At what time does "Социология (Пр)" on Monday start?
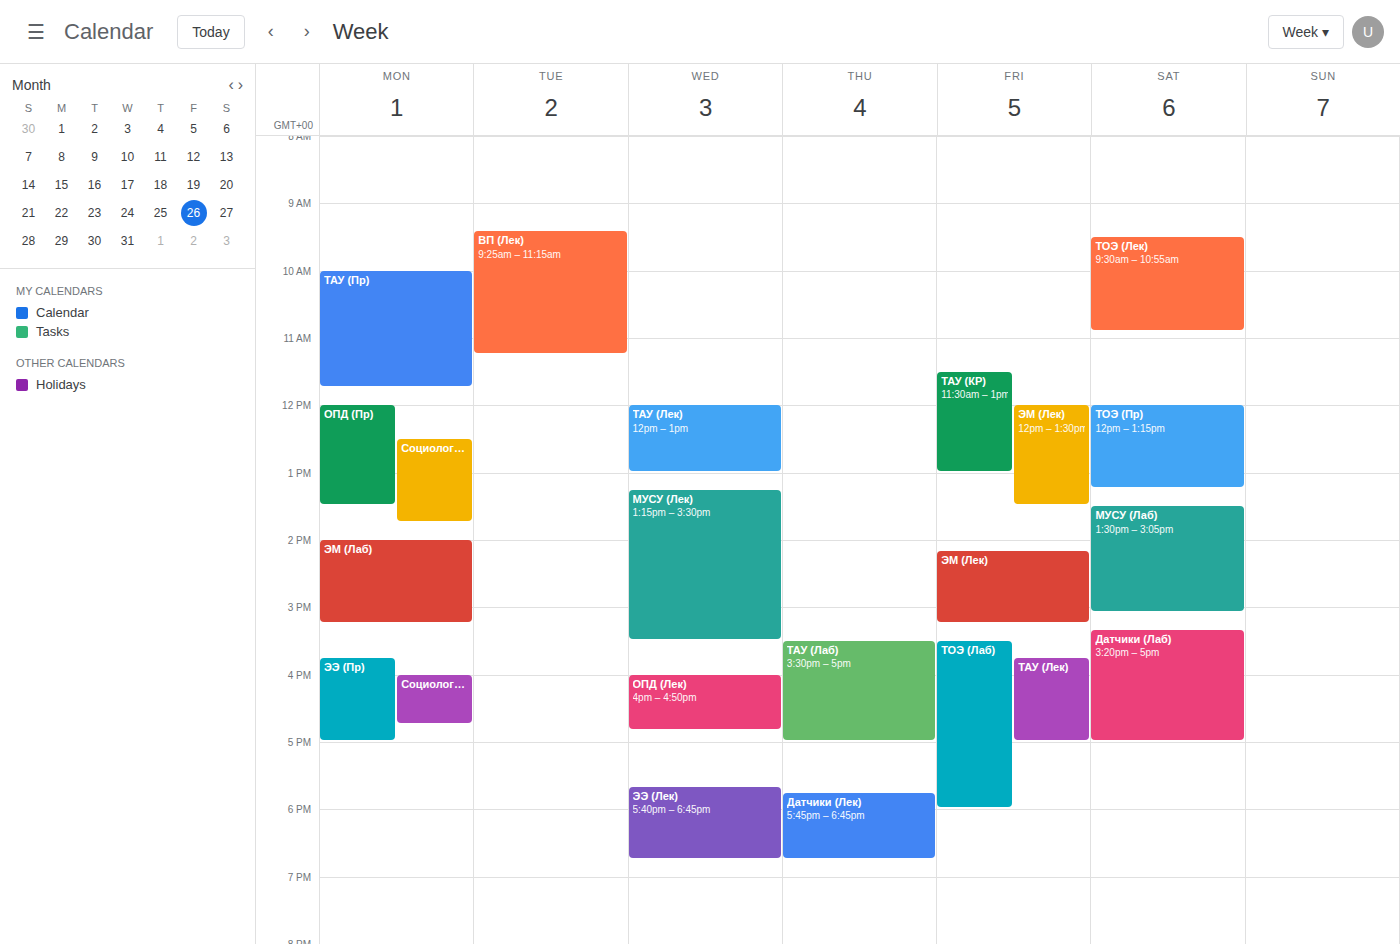
12:30 PM